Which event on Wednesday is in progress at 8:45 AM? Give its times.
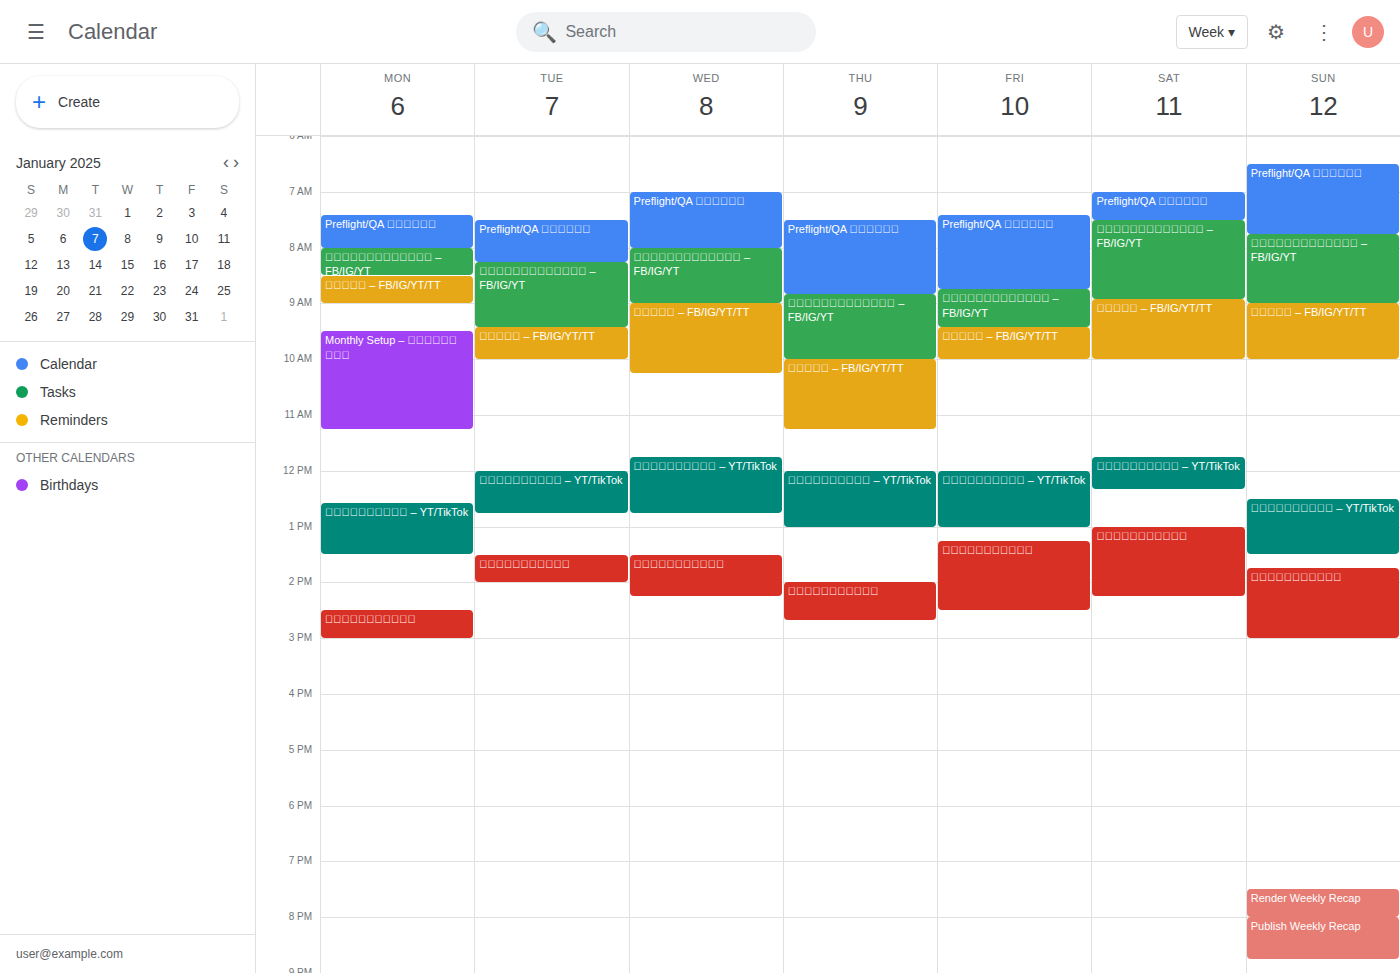
"ทักทายยามเช้า – FB/IG/YT", 8:00 AM to 9:00 AM